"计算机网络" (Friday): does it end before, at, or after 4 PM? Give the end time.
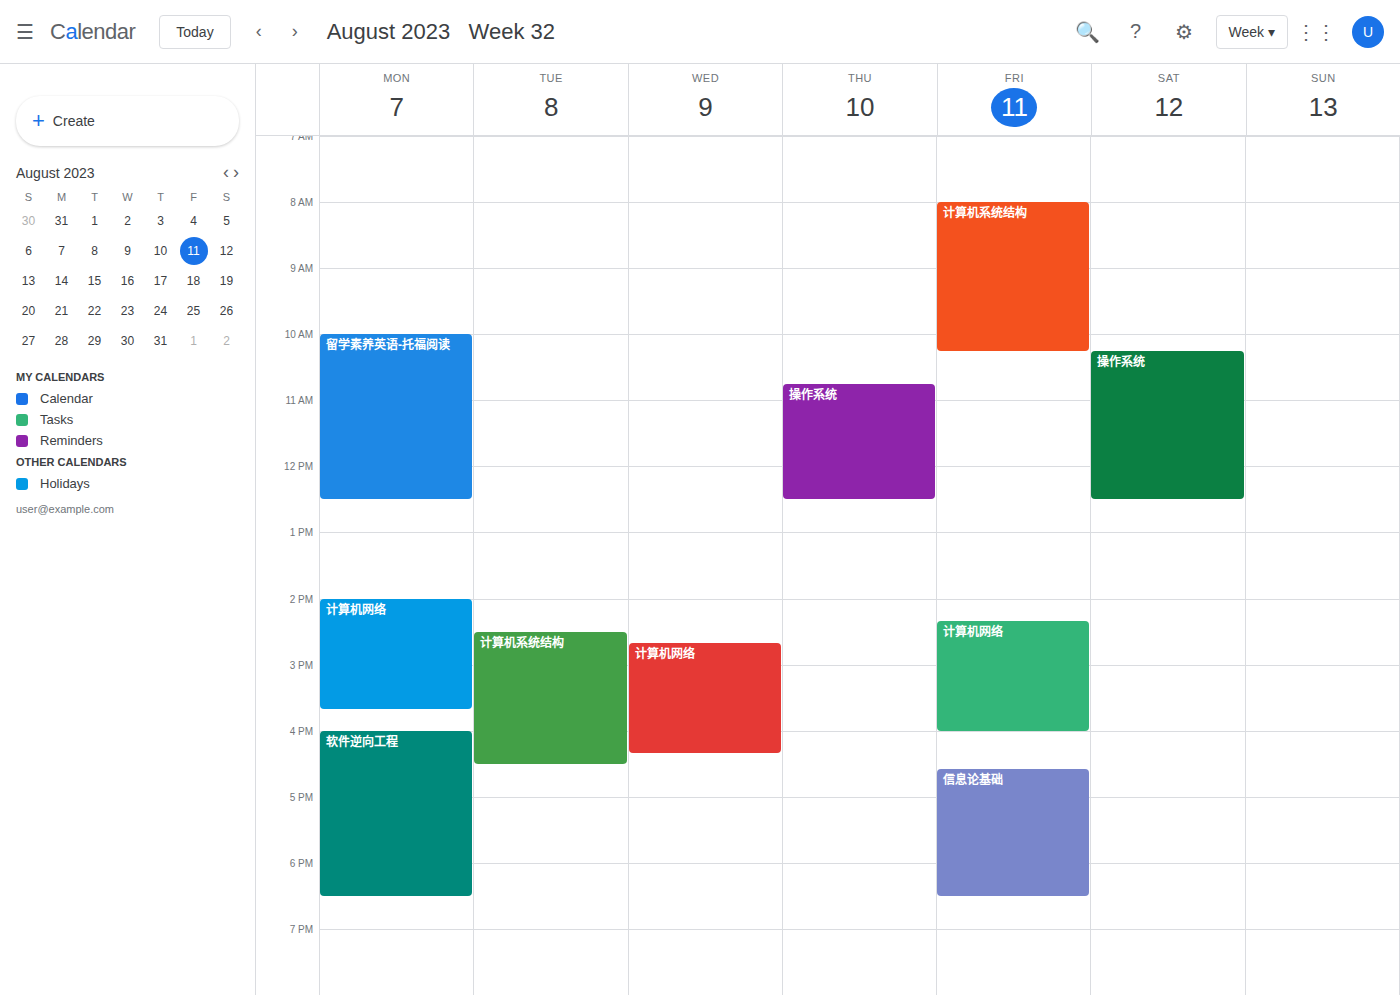
4:00 PM -- exactly at 4 PM, on the 4 PM line.